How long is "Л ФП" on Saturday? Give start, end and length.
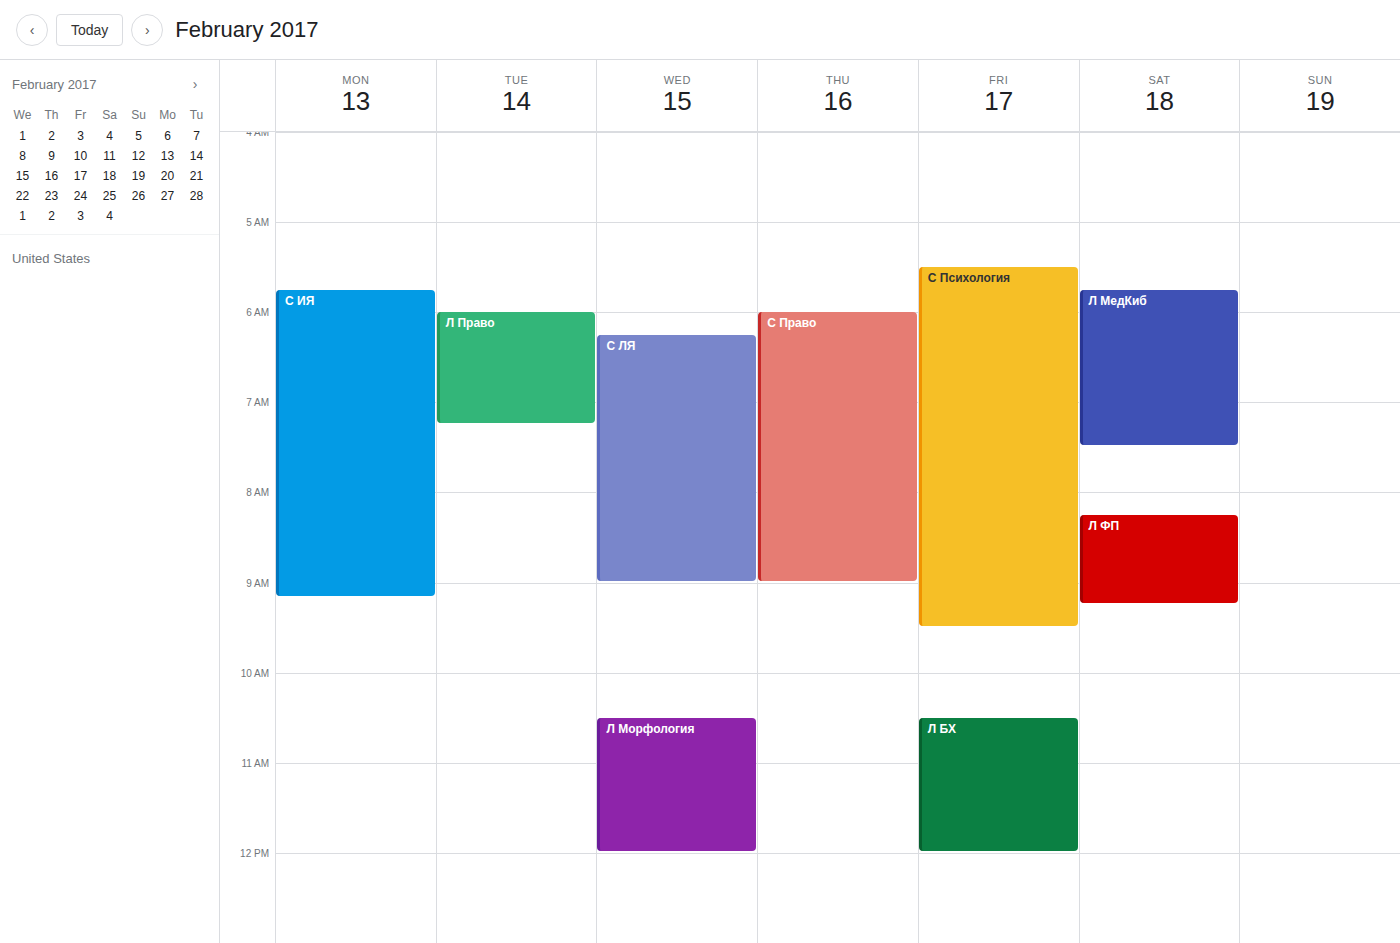
8:15 AM to 9:15 AM, 1 hour